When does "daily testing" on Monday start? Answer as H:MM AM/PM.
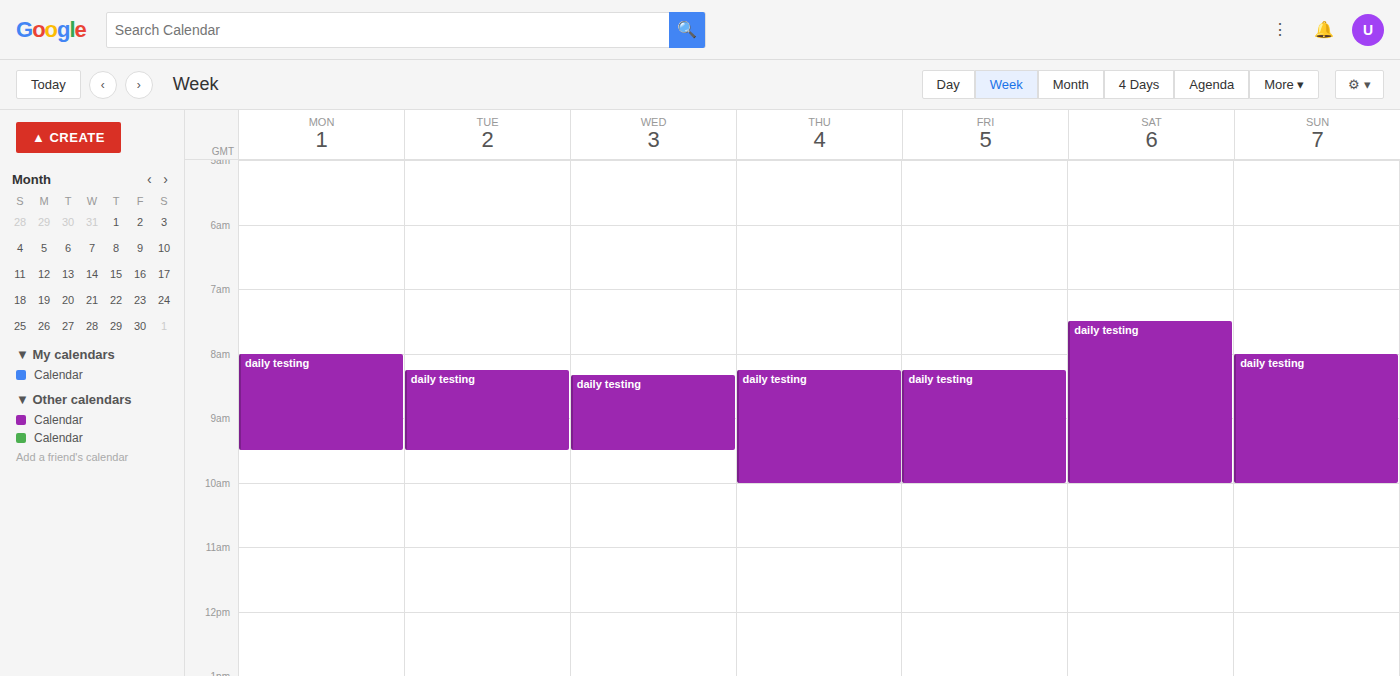
8:00 AM